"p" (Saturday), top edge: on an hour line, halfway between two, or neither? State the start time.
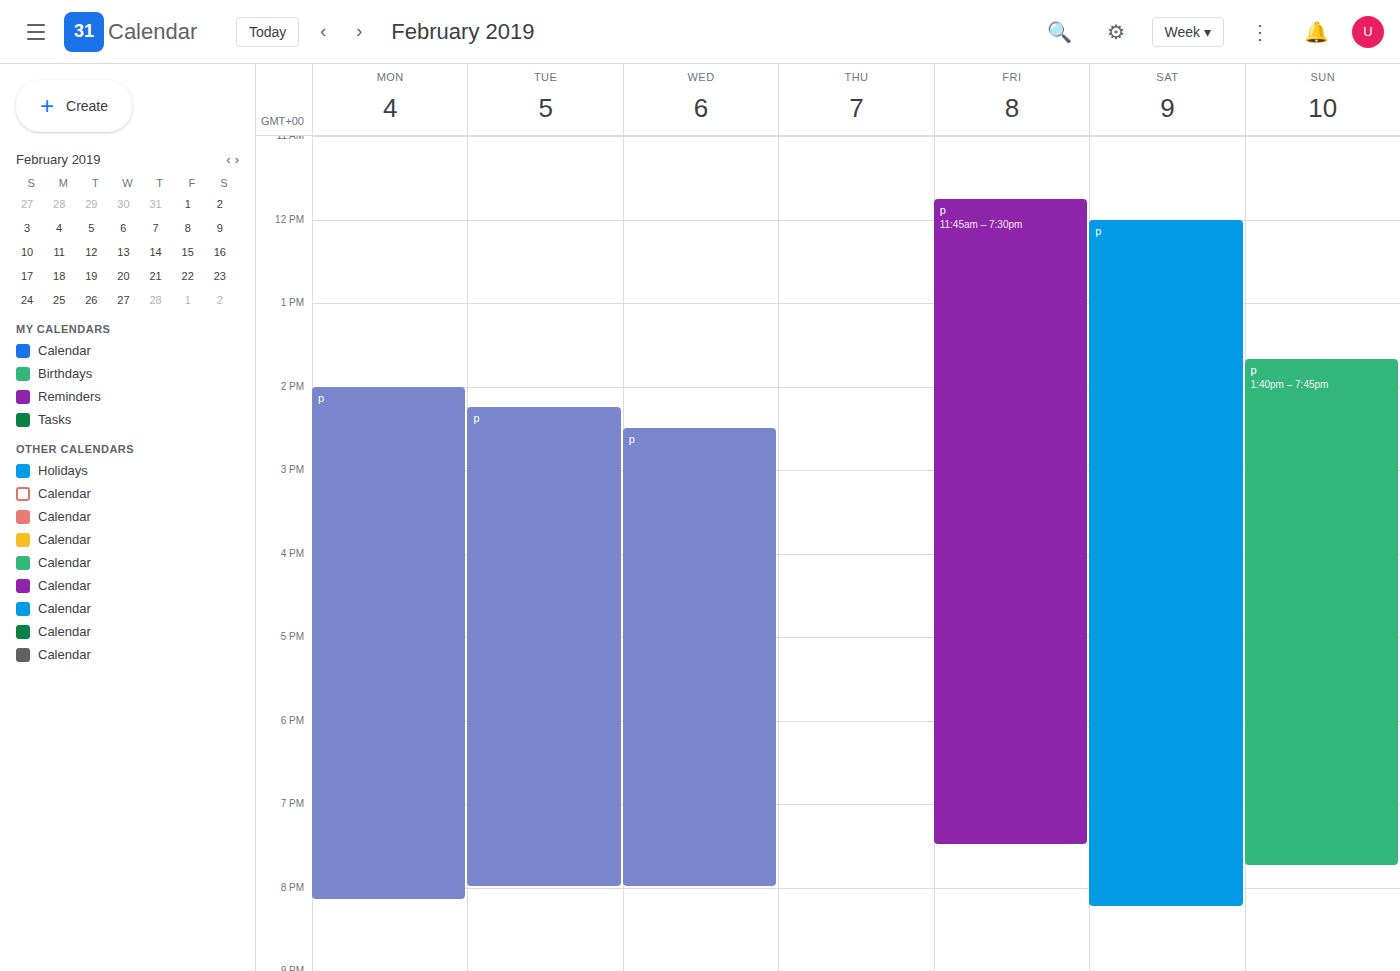
12:00 PM -- exactly on the 12 PM line.